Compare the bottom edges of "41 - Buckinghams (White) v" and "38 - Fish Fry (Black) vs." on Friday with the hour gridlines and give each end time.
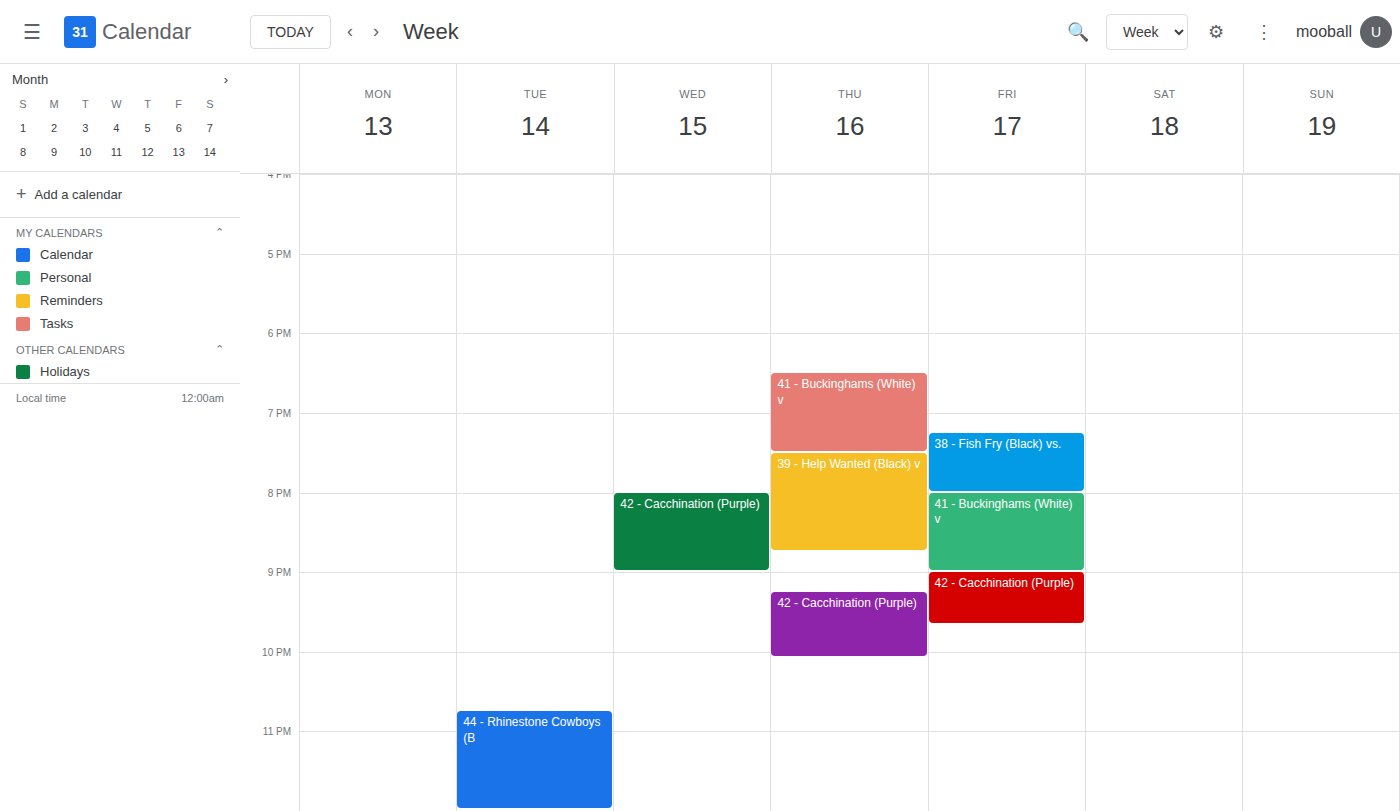
"41 - Buckinghams (White) v": 9:00 PM, exactly on the 9 PM line. "38 - Fish Fry (Black) vs.": 8:00 PM, exactly on the 8 PM line.